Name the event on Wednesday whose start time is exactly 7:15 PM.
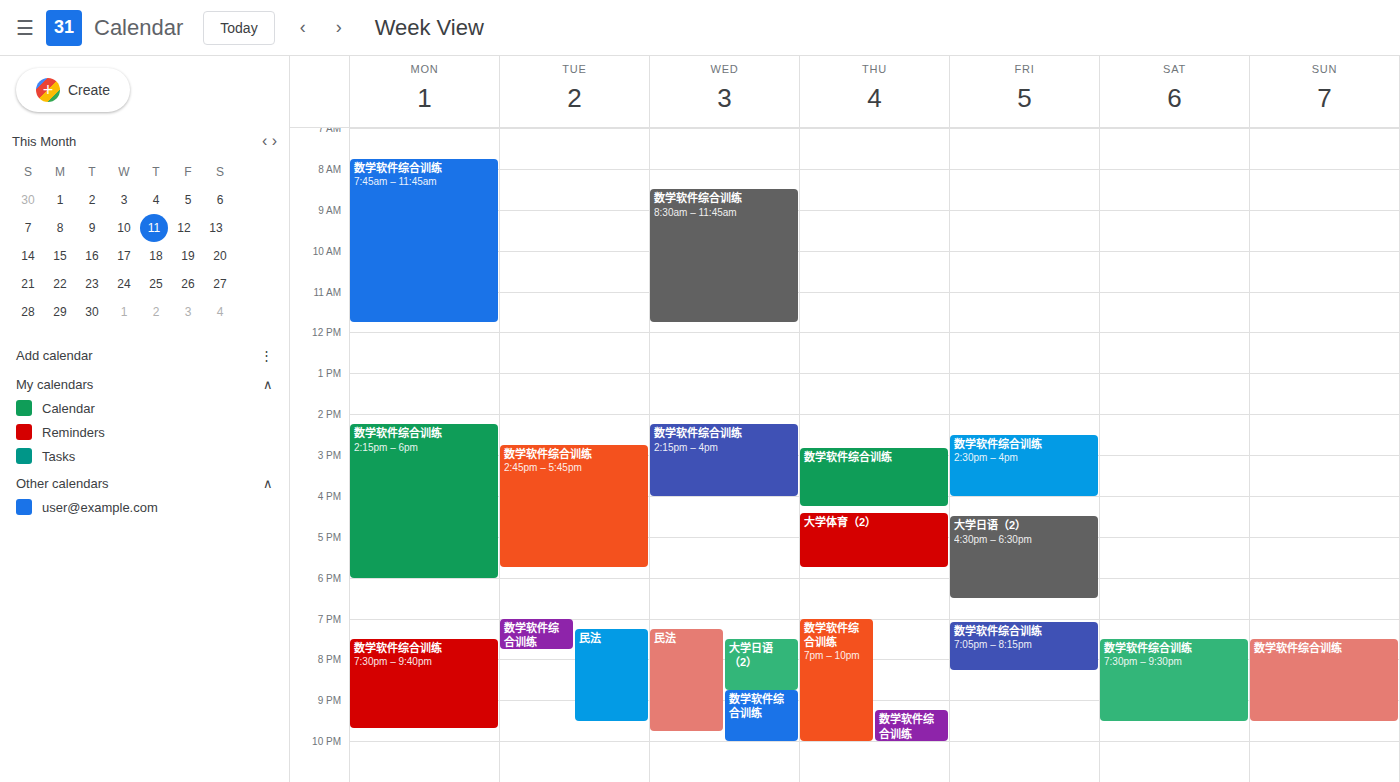
"民法"